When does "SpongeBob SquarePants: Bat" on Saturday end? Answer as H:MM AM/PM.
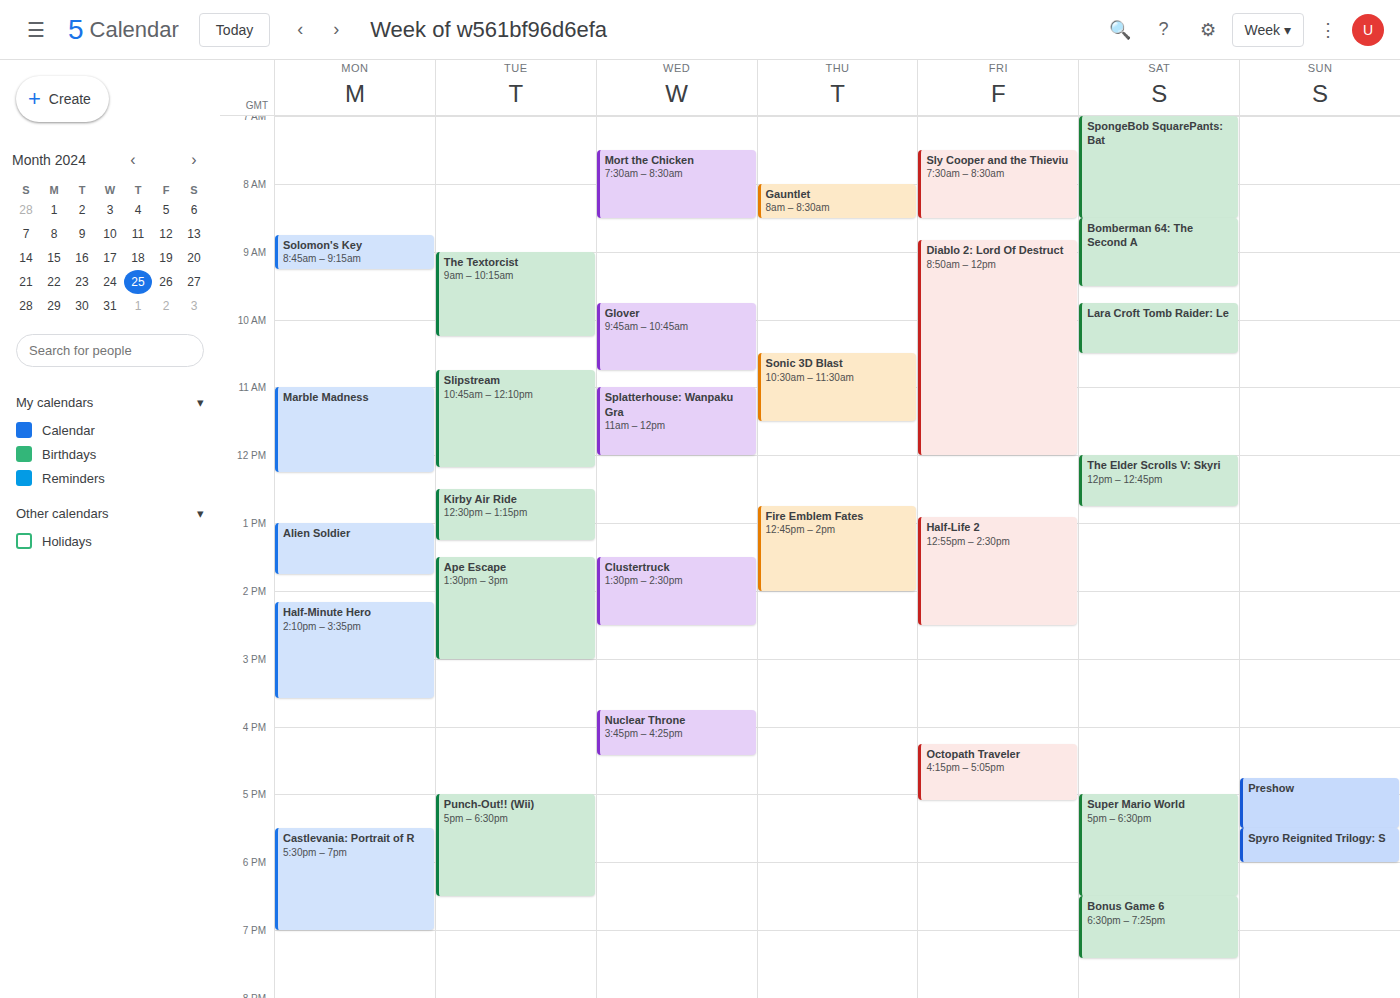
8:30 AM